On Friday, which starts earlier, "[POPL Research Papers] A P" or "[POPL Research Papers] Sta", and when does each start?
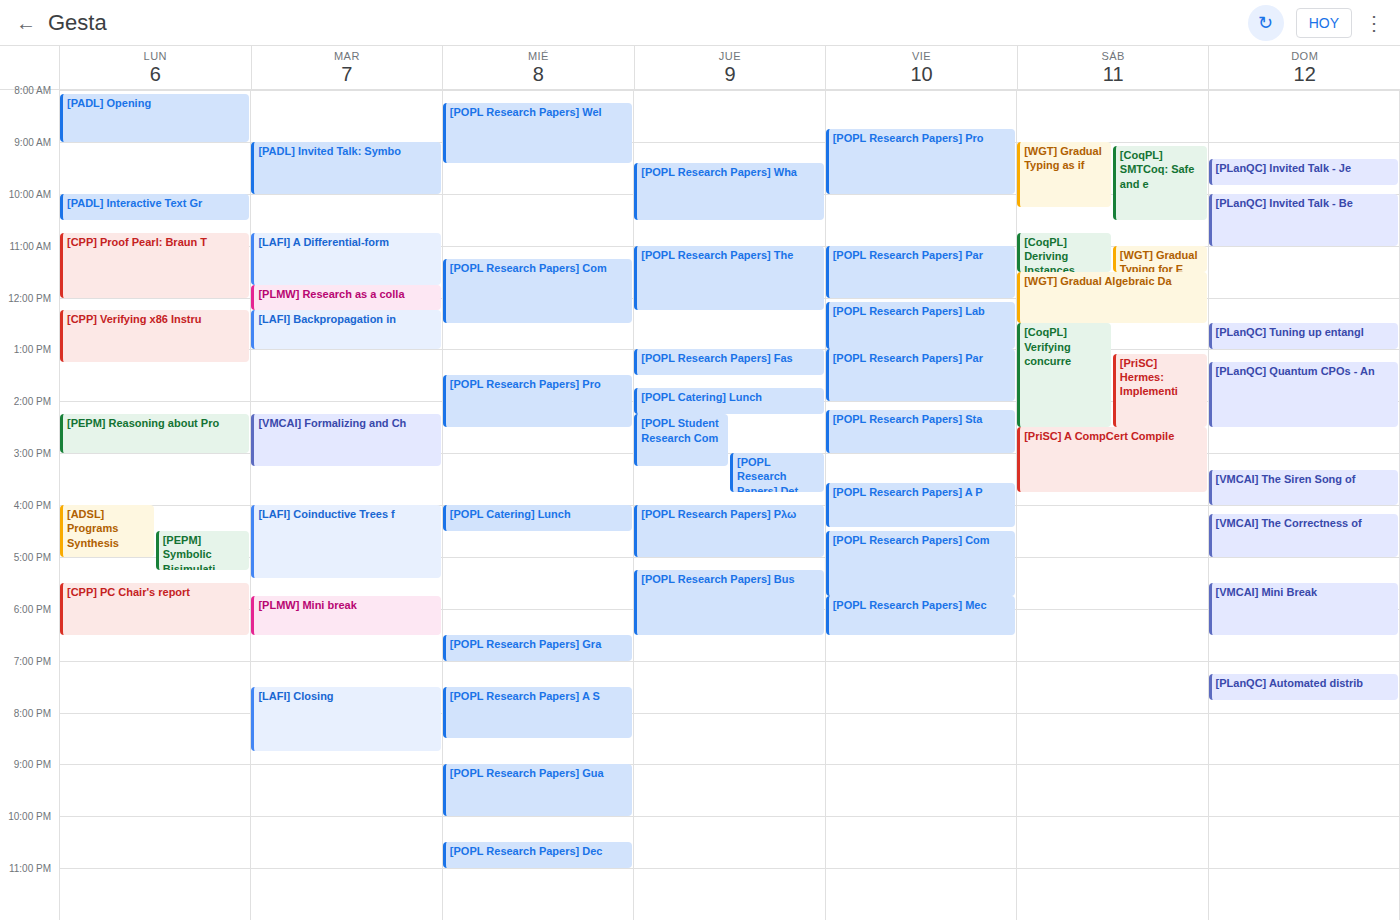
"[POPL Research Papers] Sta" 2:10 PM; "[POPL Research Papers] A P" 3:35 PM.